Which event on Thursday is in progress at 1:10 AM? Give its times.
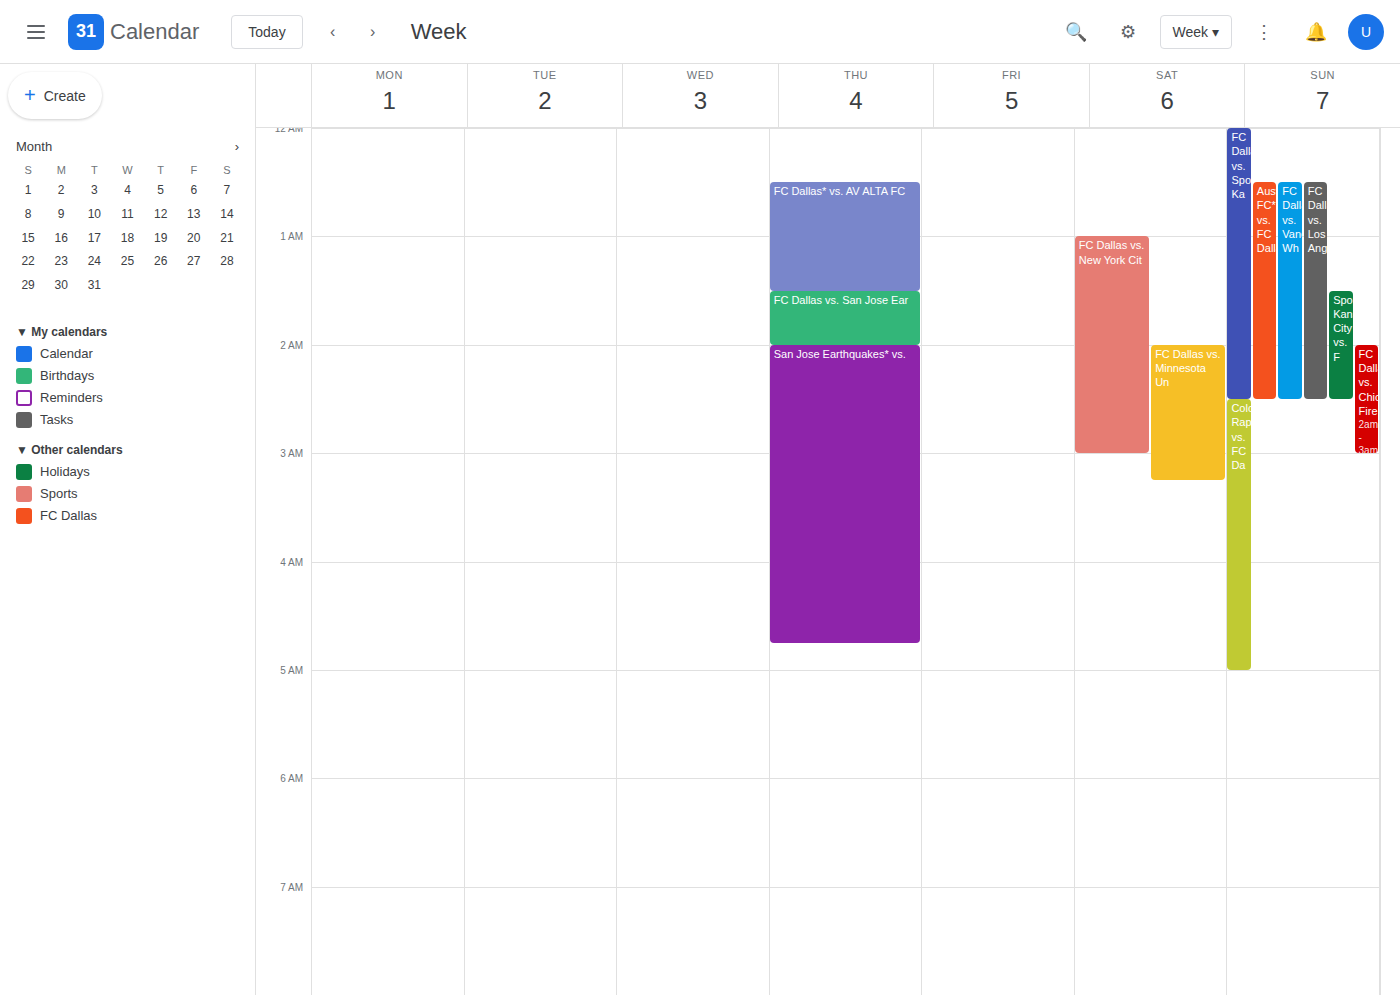
"FC Dallas* vs. AV ALTA FC", 12:30 AM to 1:30 AM